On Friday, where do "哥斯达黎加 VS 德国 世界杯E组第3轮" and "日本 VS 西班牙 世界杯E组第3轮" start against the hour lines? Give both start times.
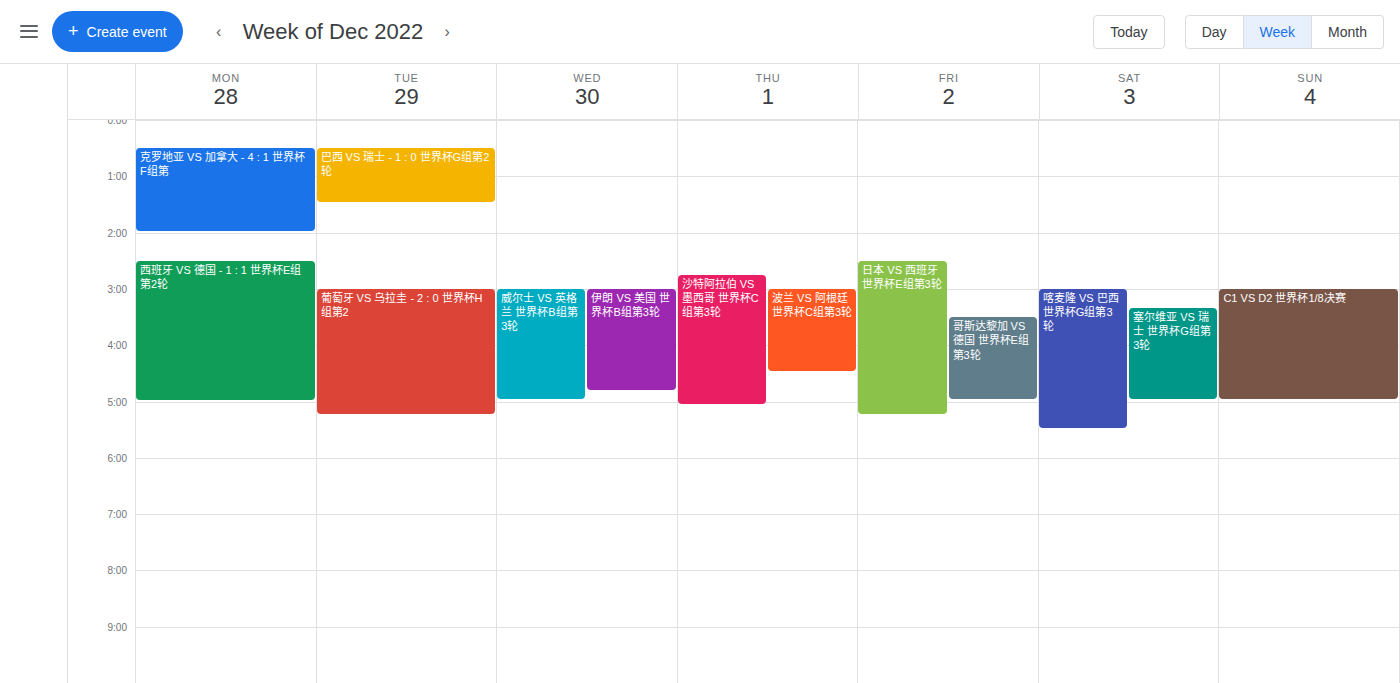
"哥斯达黎加 VS 德国 世界杯E组第3轮": 03:30, halfway between the 03:00 and 04:00 lines. "日本 VS 西班牙 世界杯E组第3轮": 02:30, halfway between the 02:00 and 03:00 lines.